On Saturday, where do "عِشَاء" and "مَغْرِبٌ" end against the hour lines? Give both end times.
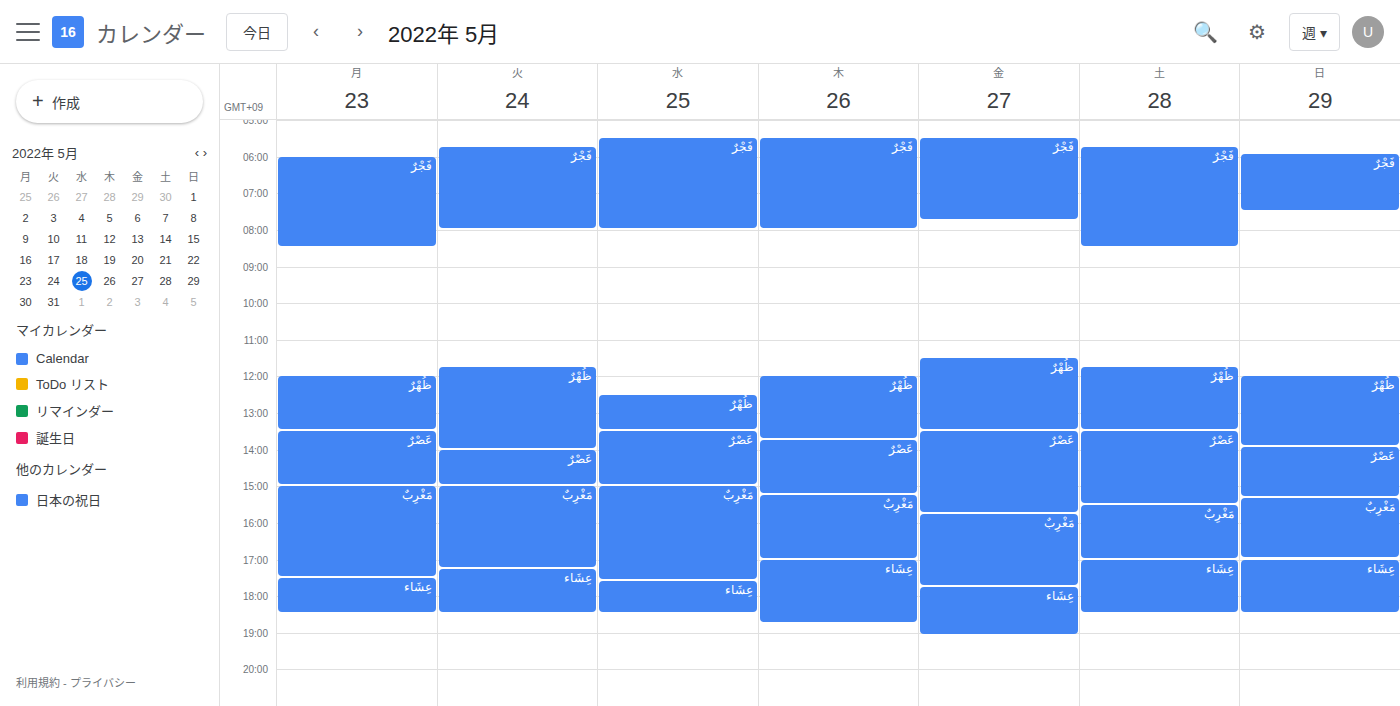
"عِشَاء": 6:30 PM, halfway between the 6 PM and 7 PM lines. "مَغْرِبٌ": 5:00 PM, exactly on the 5 PM line.